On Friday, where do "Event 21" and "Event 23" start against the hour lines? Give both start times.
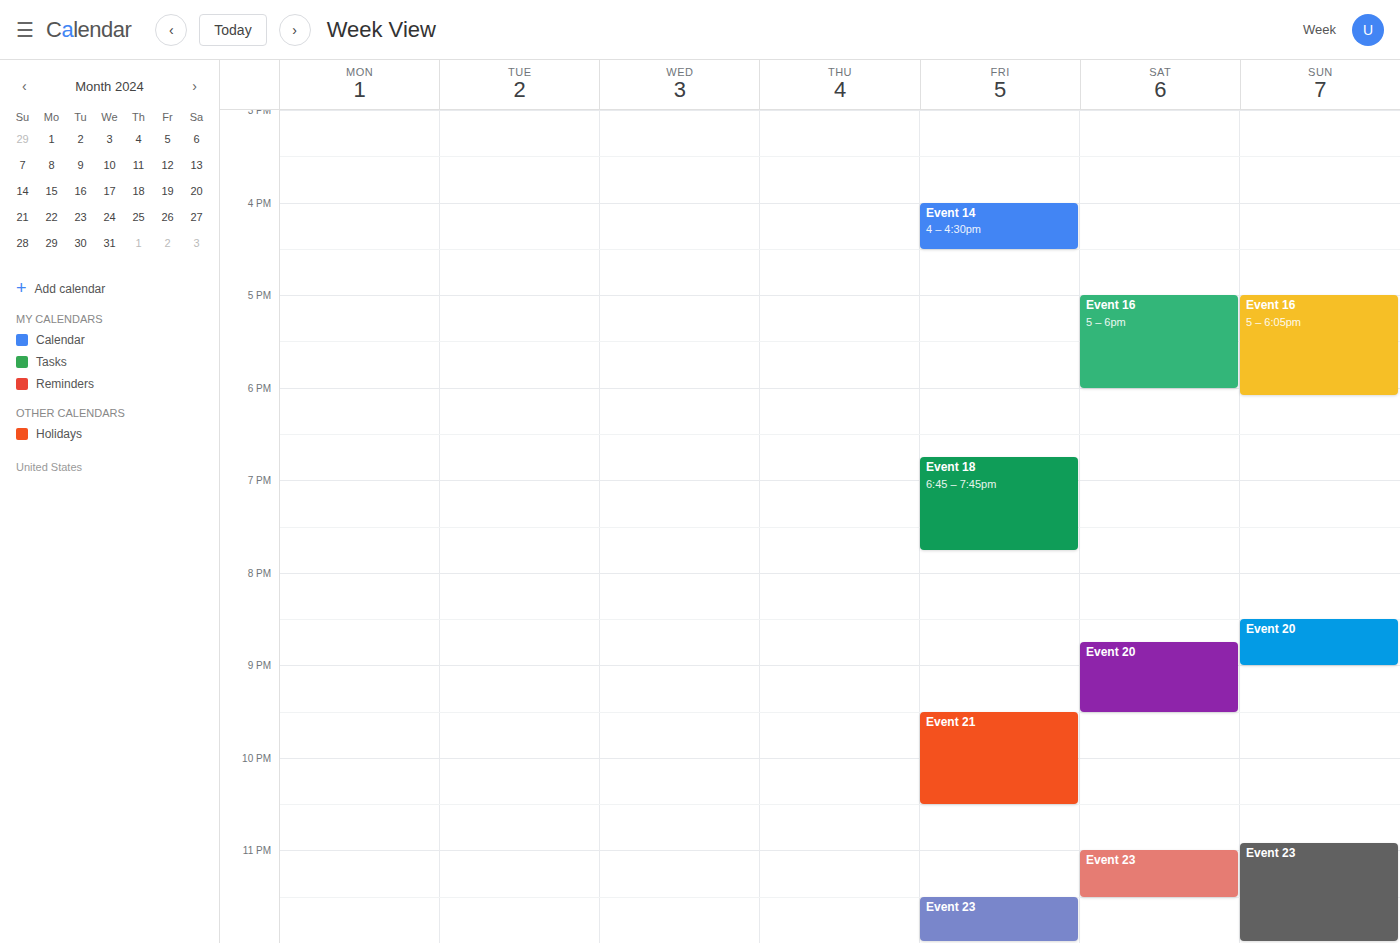
"Event 21": 9:30 PM, halfway between the 9 PM and 10 PM lines. "Event 23": 11:30 PM, halfway between the 11 PM and 12 AM lines.